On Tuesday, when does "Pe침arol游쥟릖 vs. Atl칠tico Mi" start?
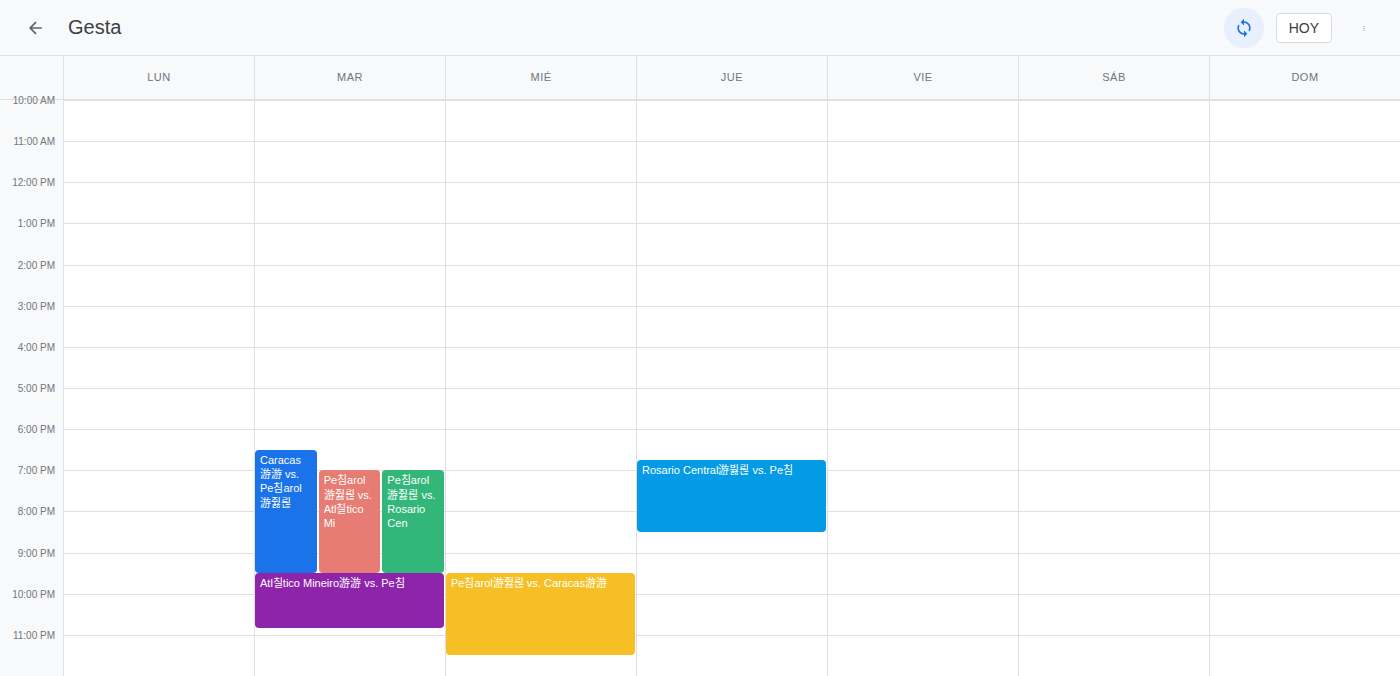
7:00 PM